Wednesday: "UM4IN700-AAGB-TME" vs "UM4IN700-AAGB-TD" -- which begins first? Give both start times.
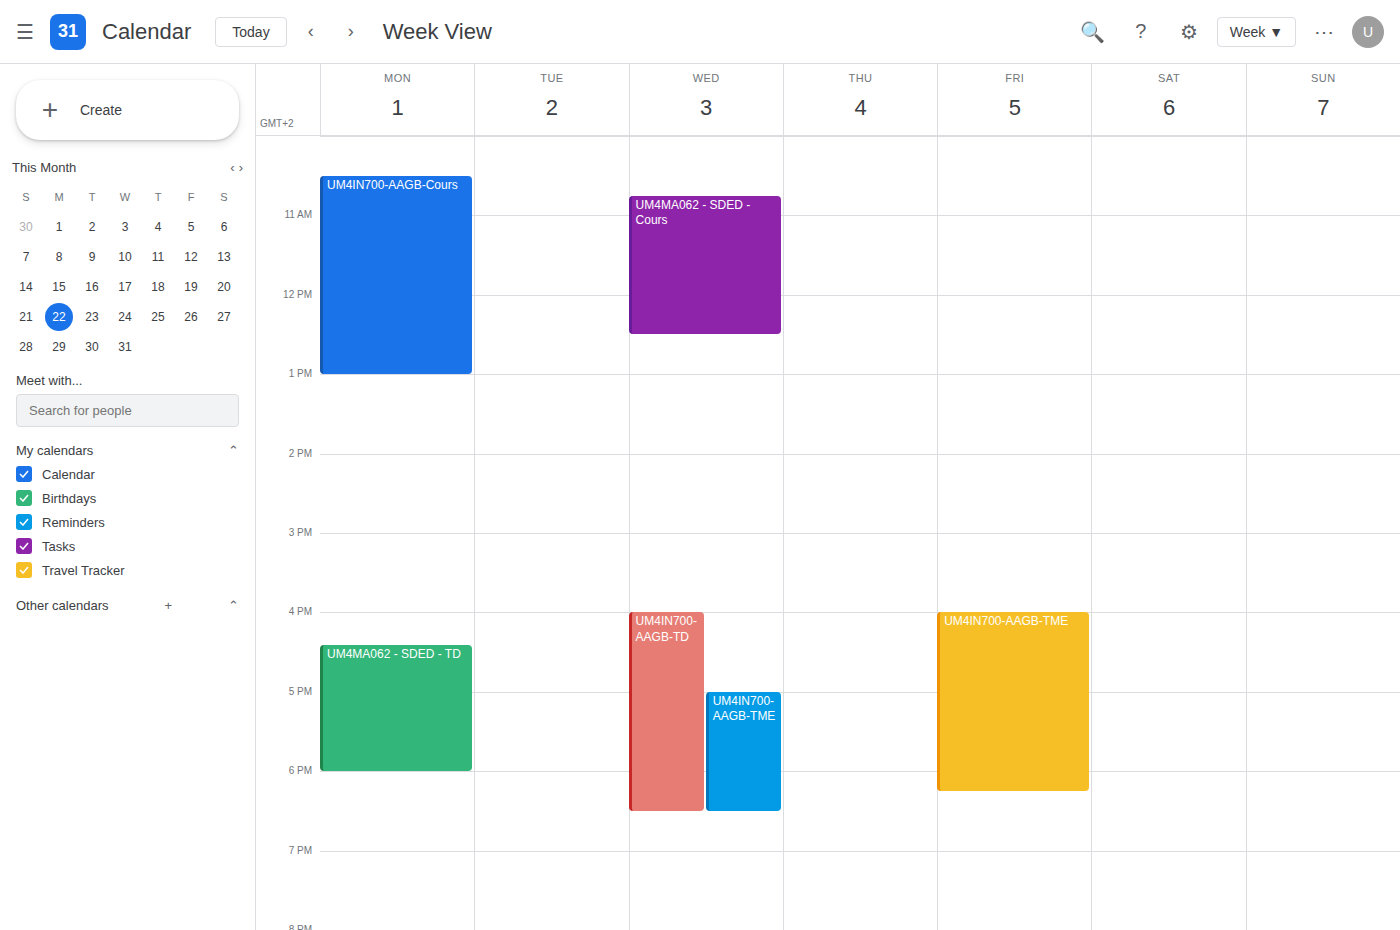
"UM4IN700-AAGB-TD" 4:00 PM; "UM4IN700-AAGB-TME" 5:00 PM.